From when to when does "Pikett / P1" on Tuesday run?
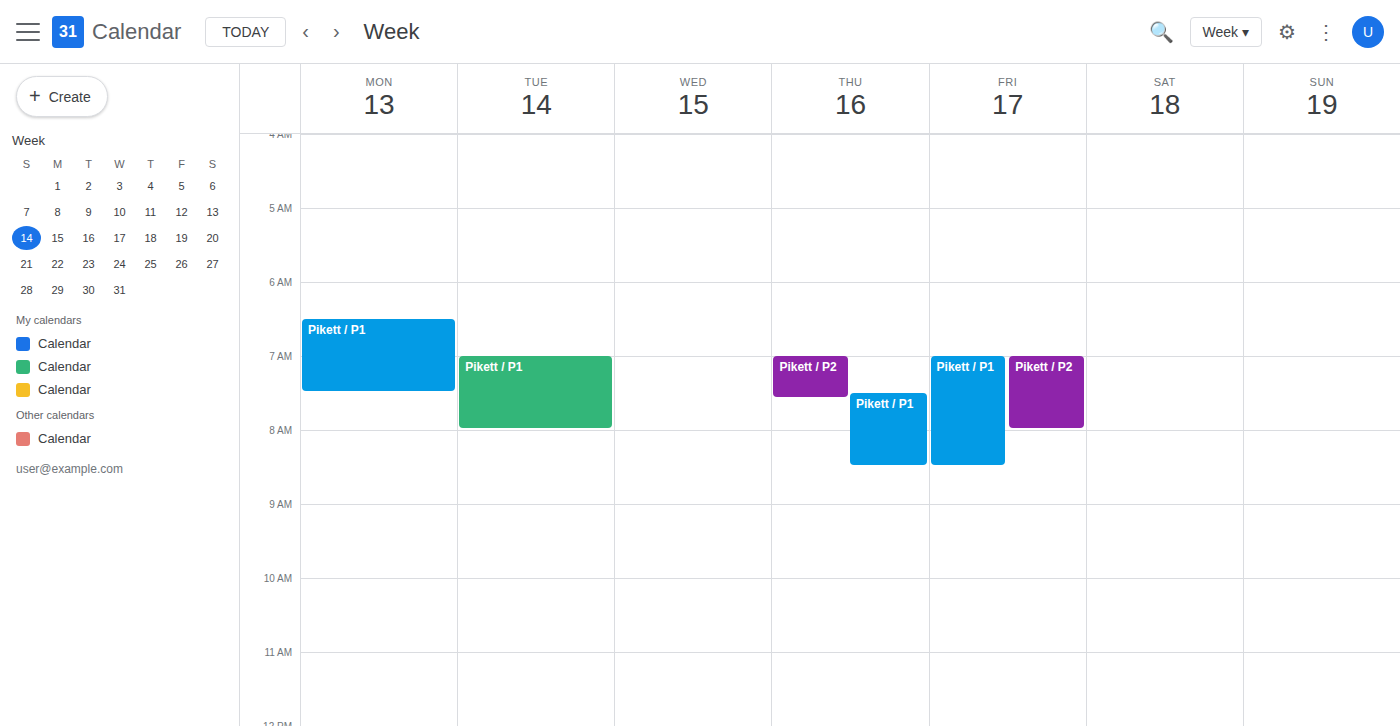
7:00 AM to 8:00 AM